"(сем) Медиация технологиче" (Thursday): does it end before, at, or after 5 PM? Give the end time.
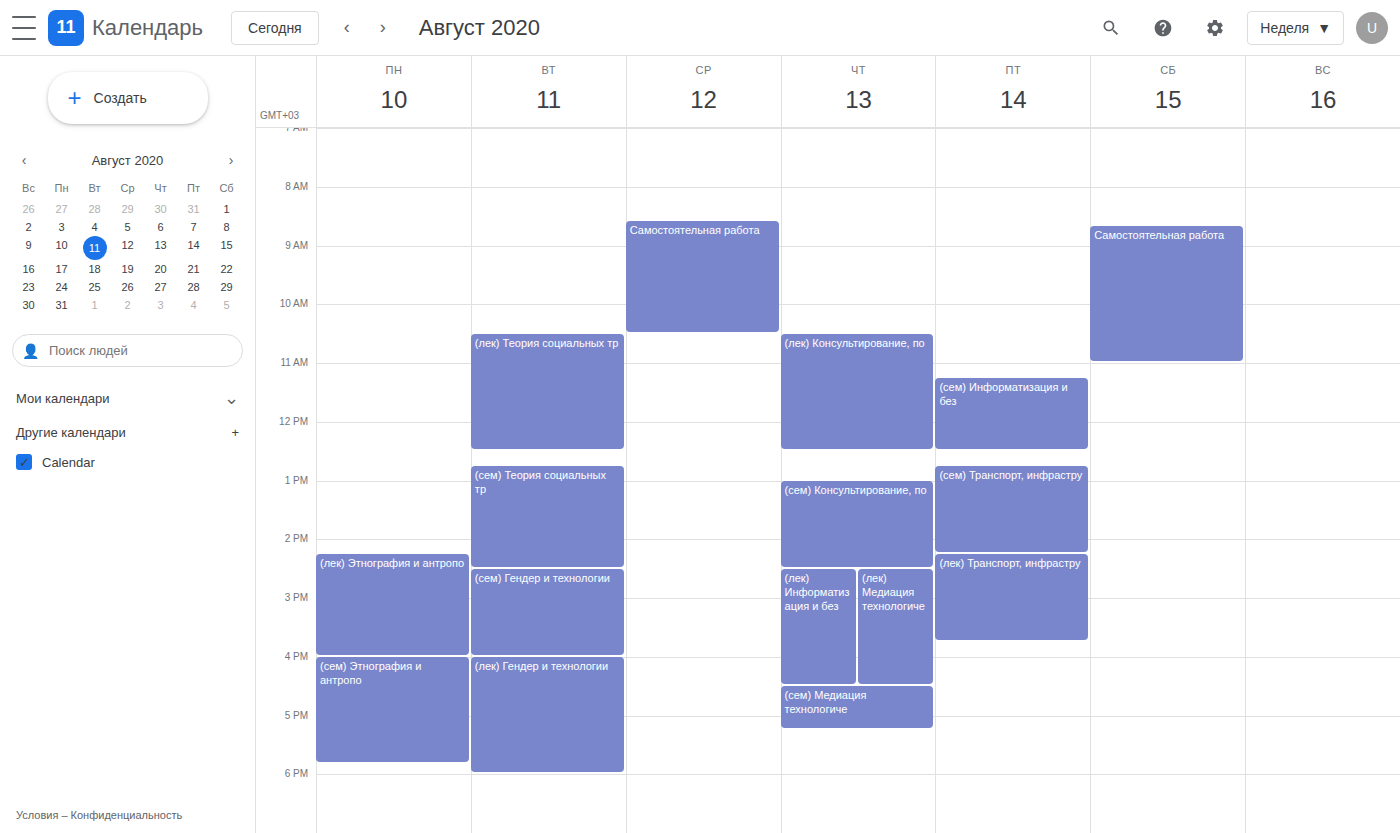
5:15 PM -- after 5 PM, 15 minutes below the 5 PM line.